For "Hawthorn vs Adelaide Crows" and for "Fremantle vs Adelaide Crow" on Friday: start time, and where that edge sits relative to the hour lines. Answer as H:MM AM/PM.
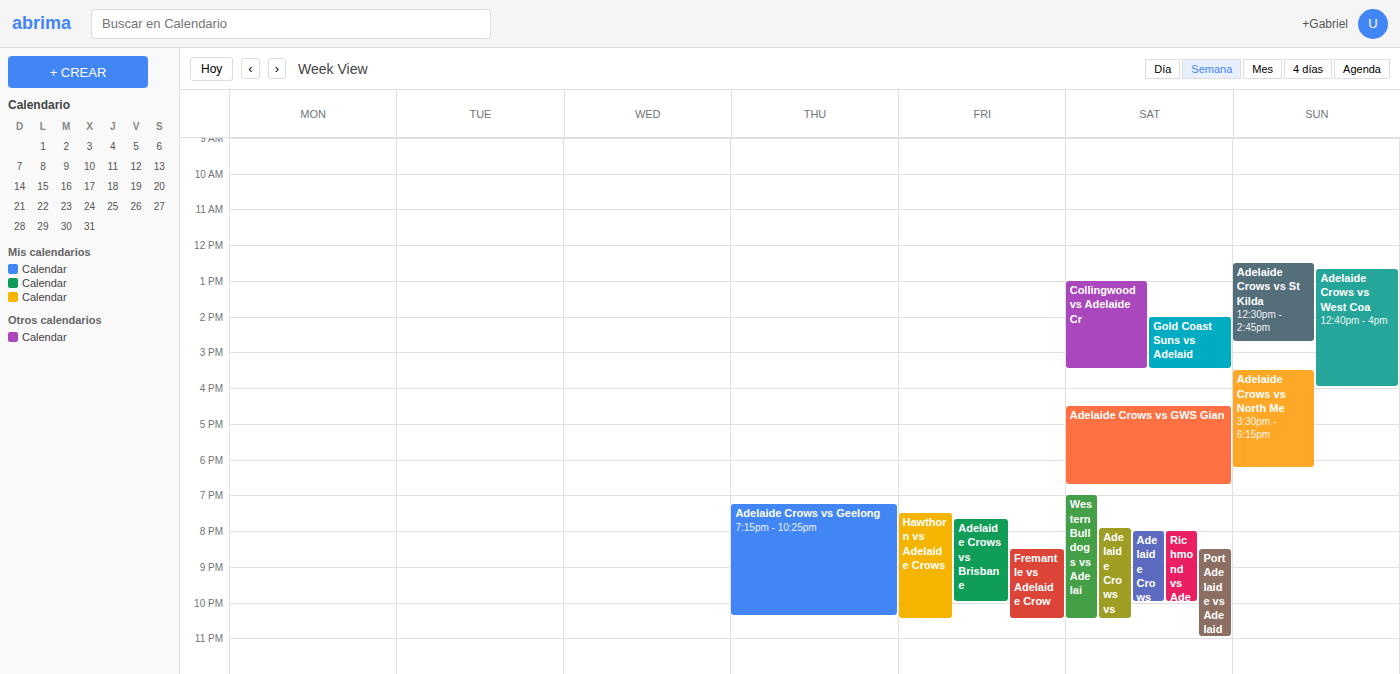
"Hawthorn vs Adelaide Crows": 7:30 PM, halfway between the 7 PM and 8 PM lines. "Fremantle vs Adelaide Crow": 8:30 PM, halfway between the 8 PM and 9 PM lines.